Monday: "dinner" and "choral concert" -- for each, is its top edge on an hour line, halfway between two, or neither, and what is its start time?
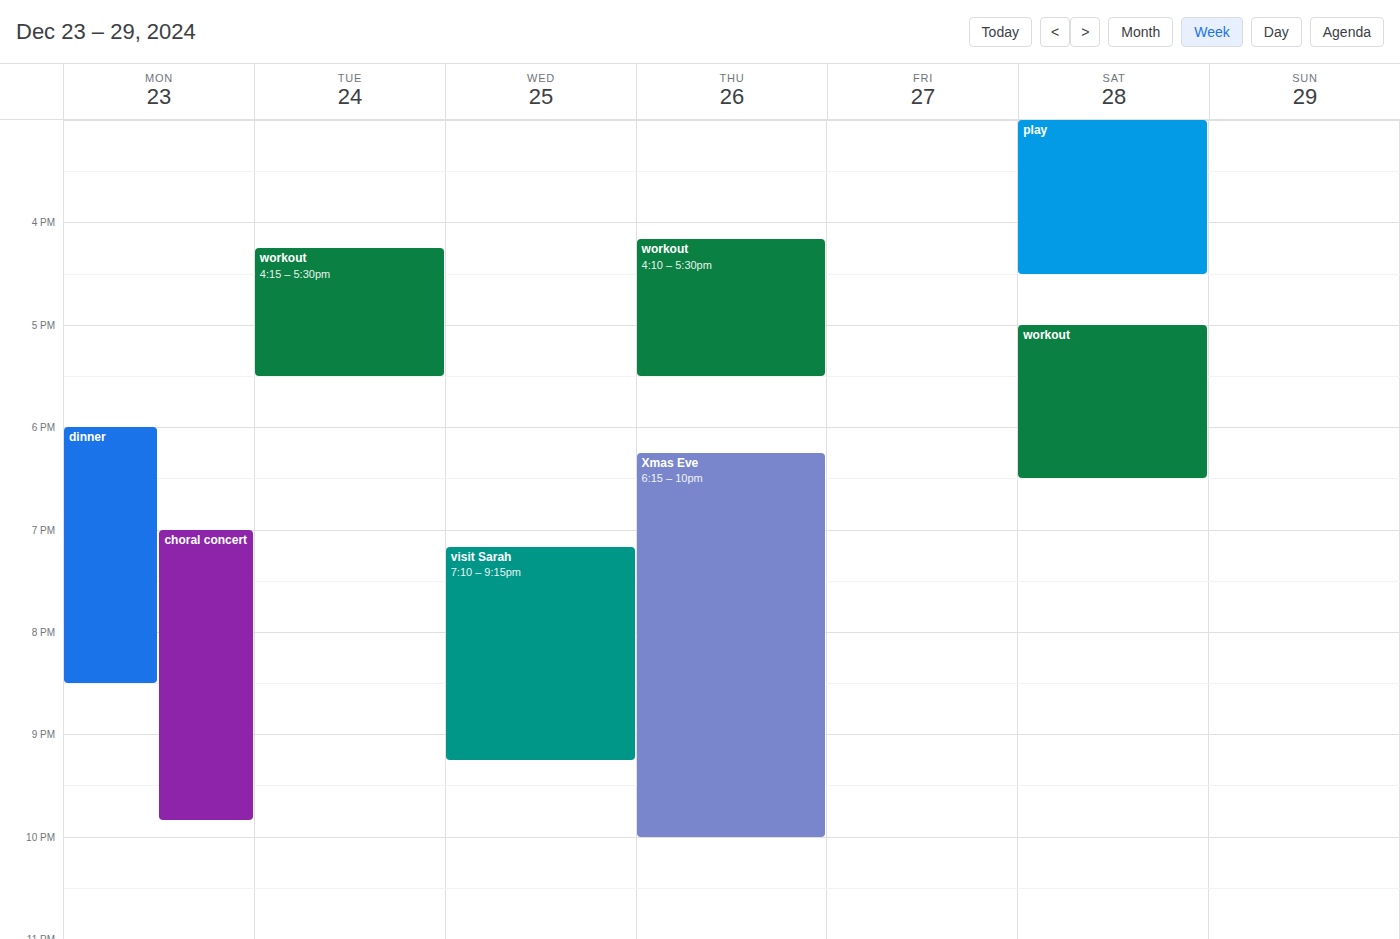
"dinner": 6:00 PM, exactly on the 6 PM line. "choral concert": 7:00 PM, exactly on the 7 PM line.